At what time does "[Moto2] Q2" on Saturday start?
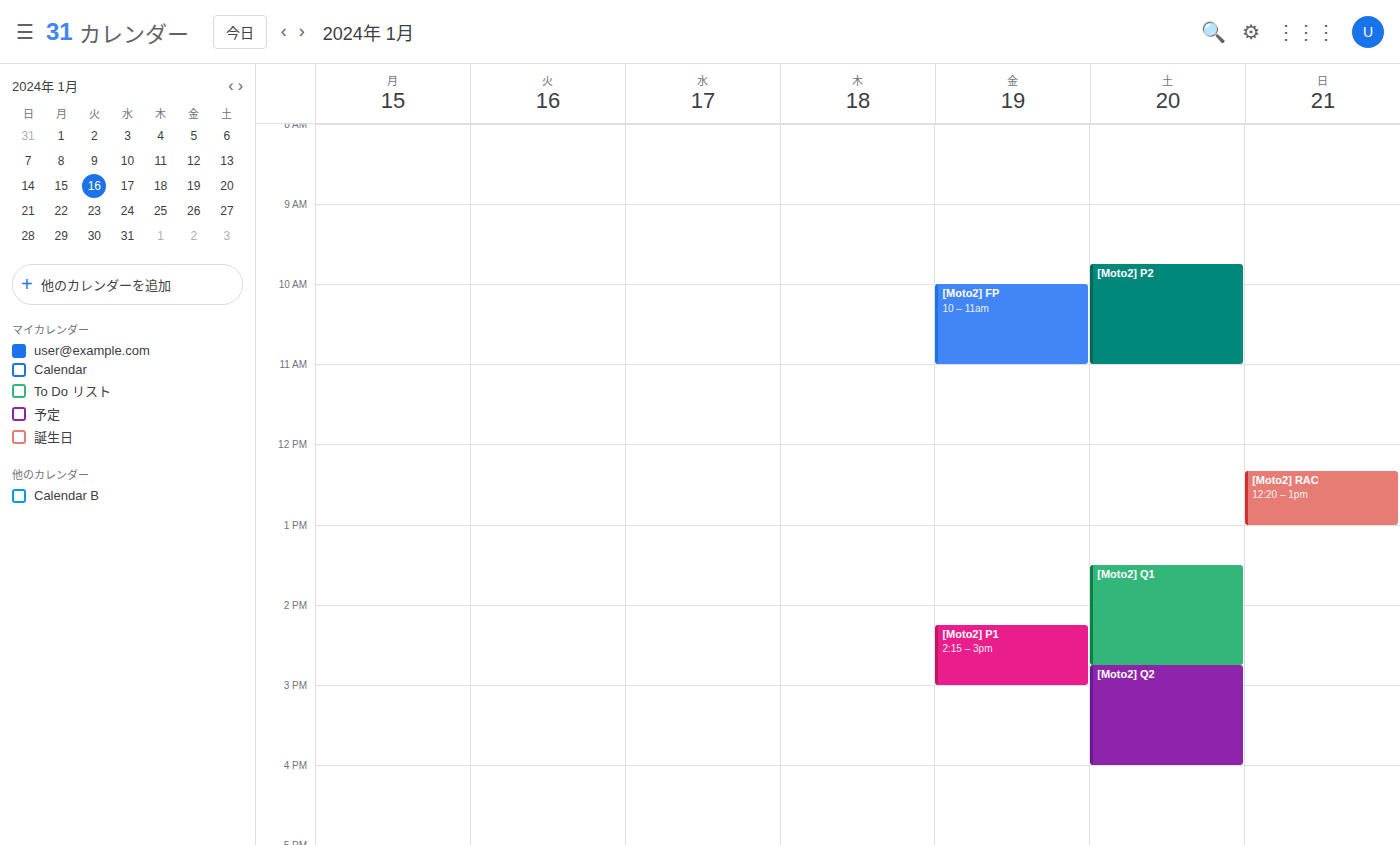
2:45 PM